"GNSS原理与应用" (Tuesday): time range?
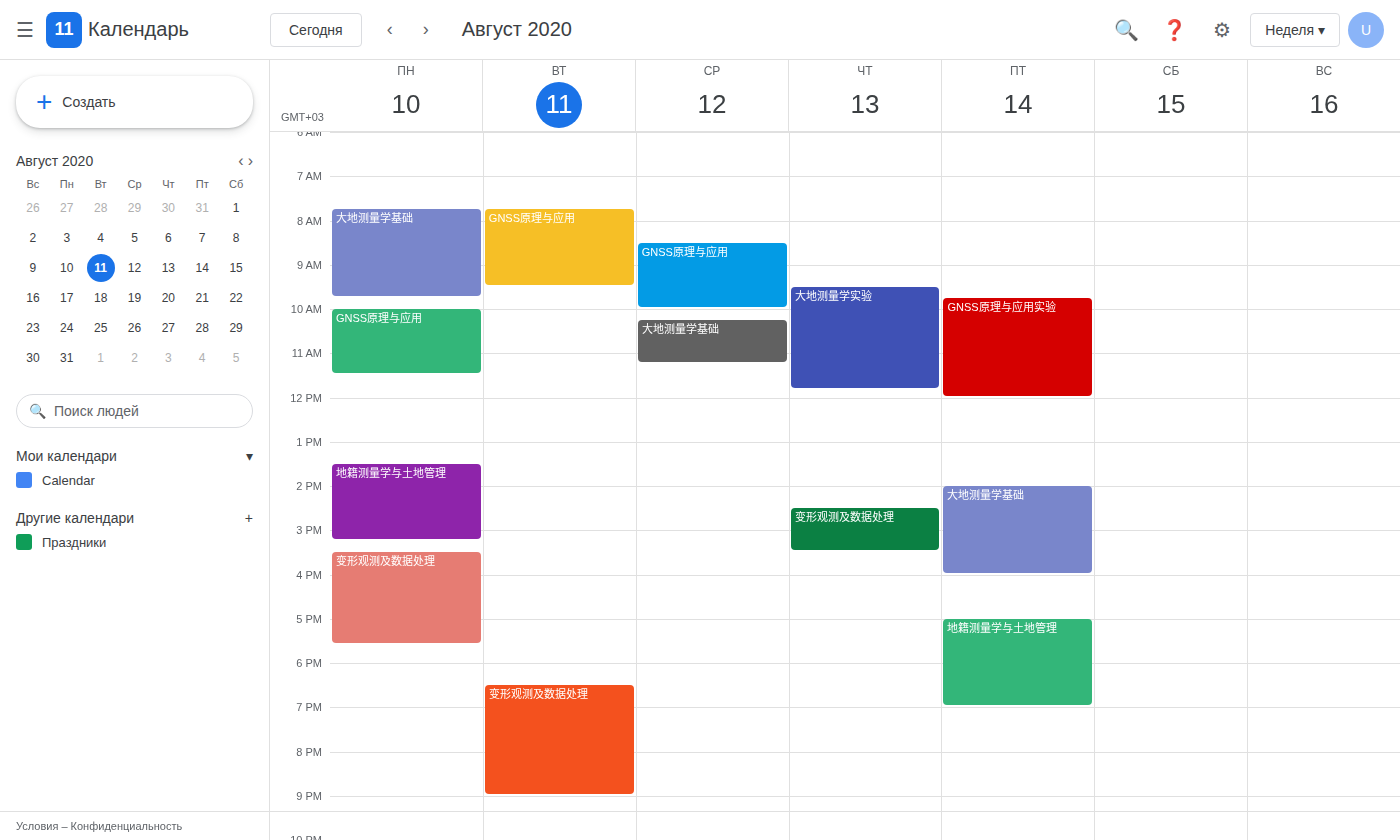
7:45 AM to 9:30 AM